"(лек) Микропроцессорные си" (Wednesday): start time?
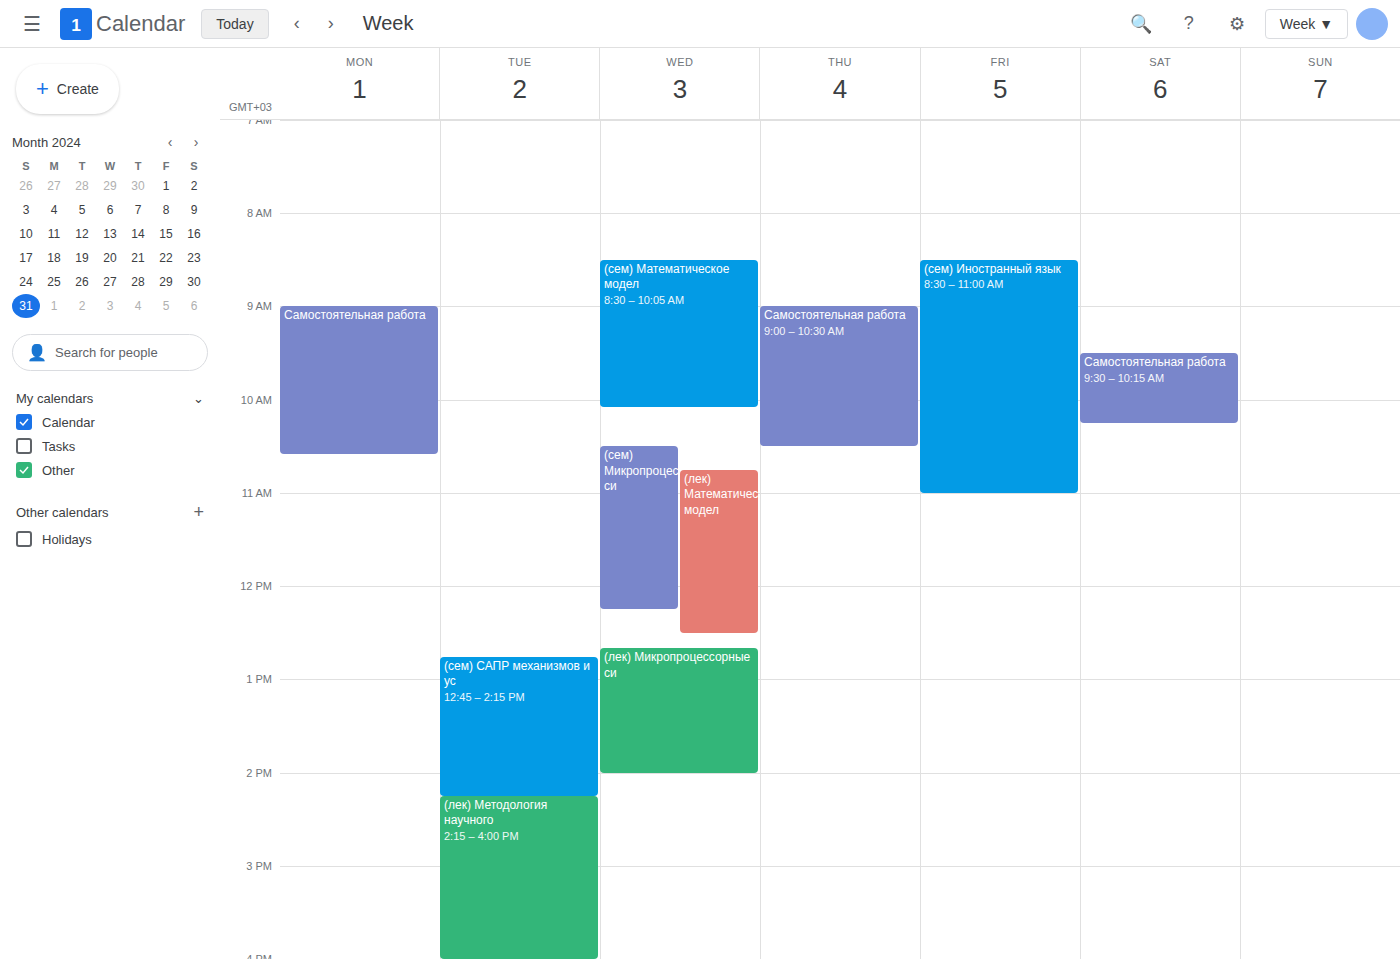
12:40 PM